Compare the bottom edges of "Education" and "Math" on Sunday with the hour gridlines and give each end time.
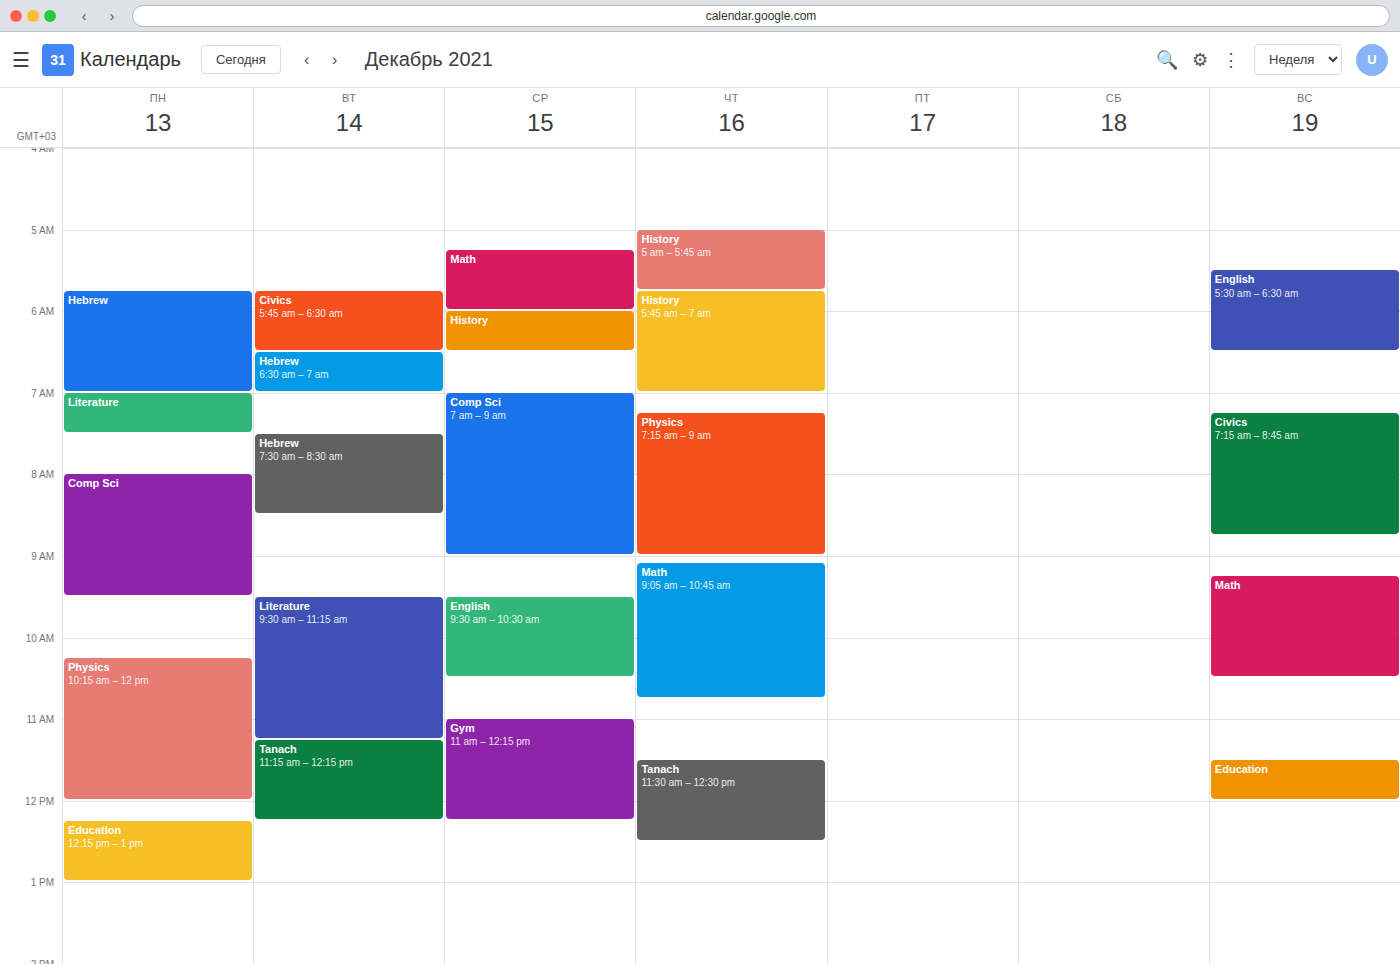
"Education": 12:00, exactly on the 12:00 line. "Math": 10:30, halfway between the 10:00 and 11:00 lines.